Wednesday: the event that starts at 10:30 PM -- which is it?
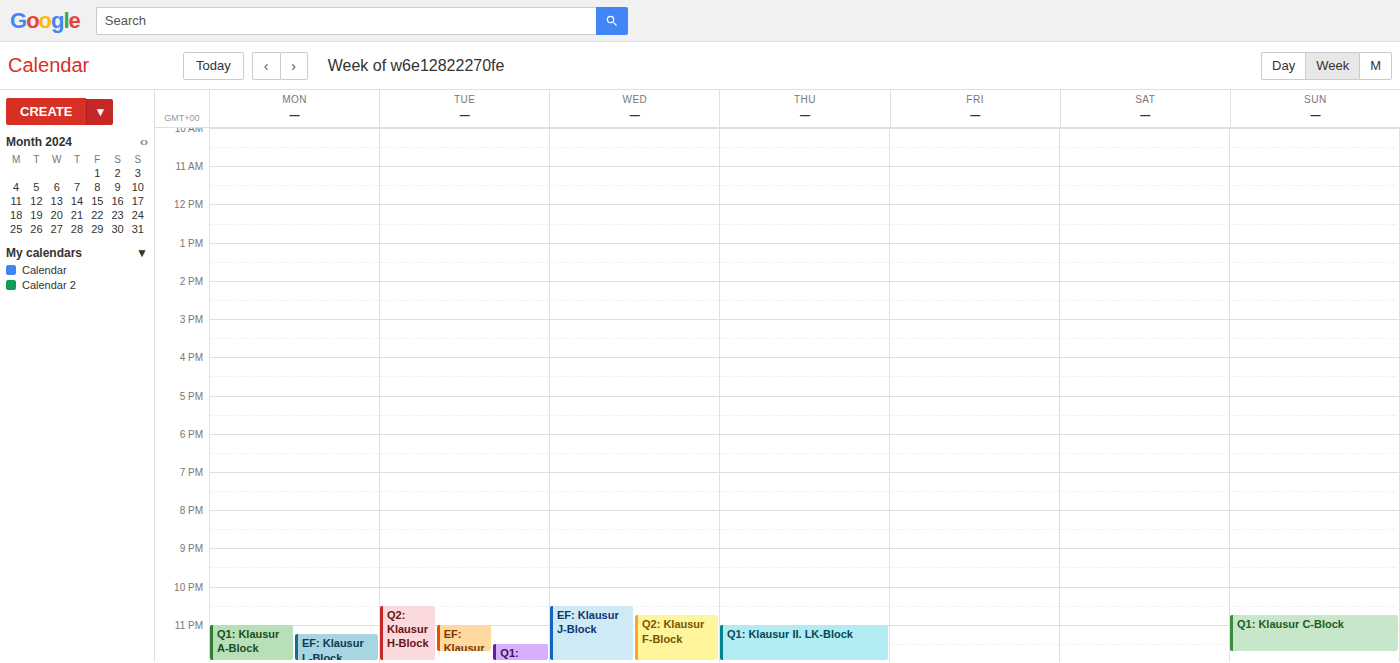
"EF: Klausur J-Block"